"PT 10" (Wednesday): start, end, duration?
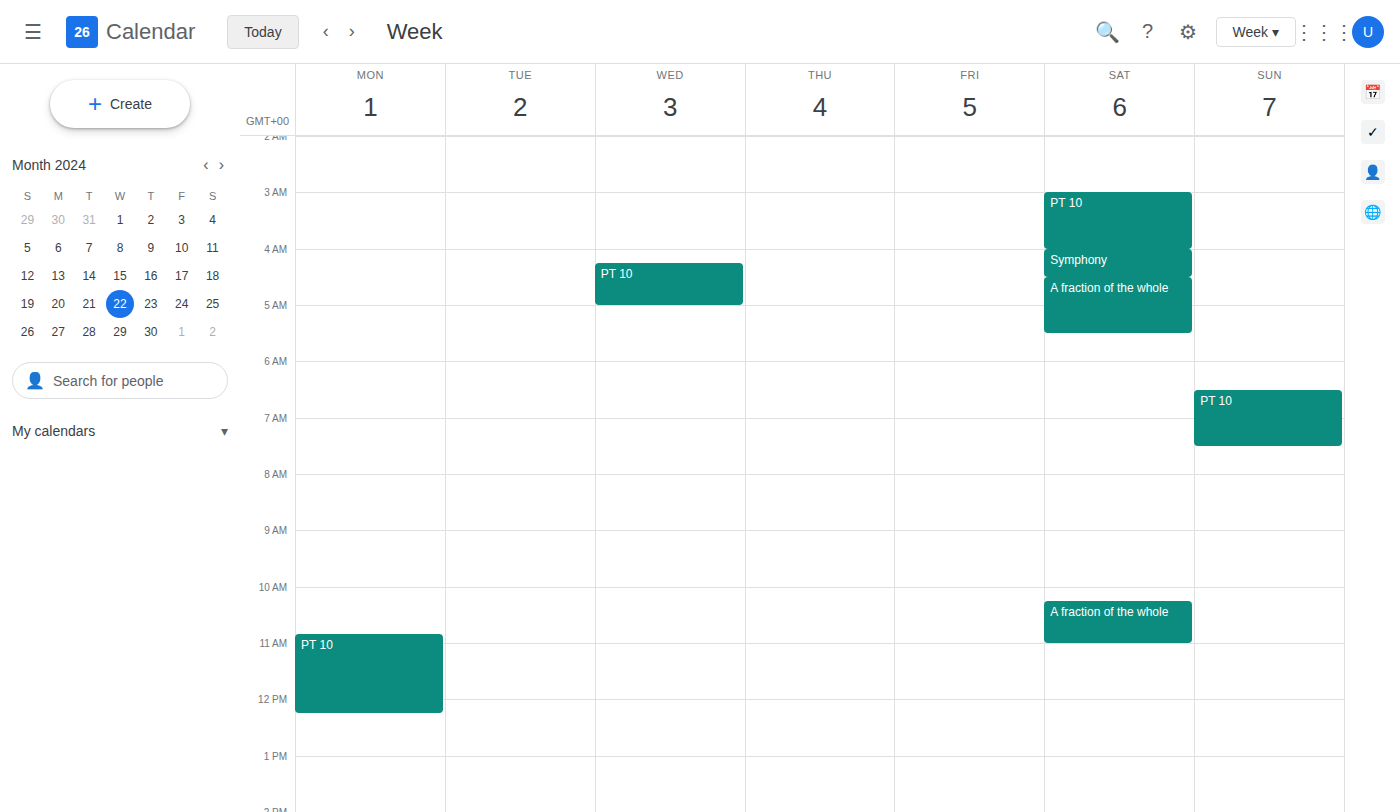
4:15 AM to 5:00 AM, 45 minutes